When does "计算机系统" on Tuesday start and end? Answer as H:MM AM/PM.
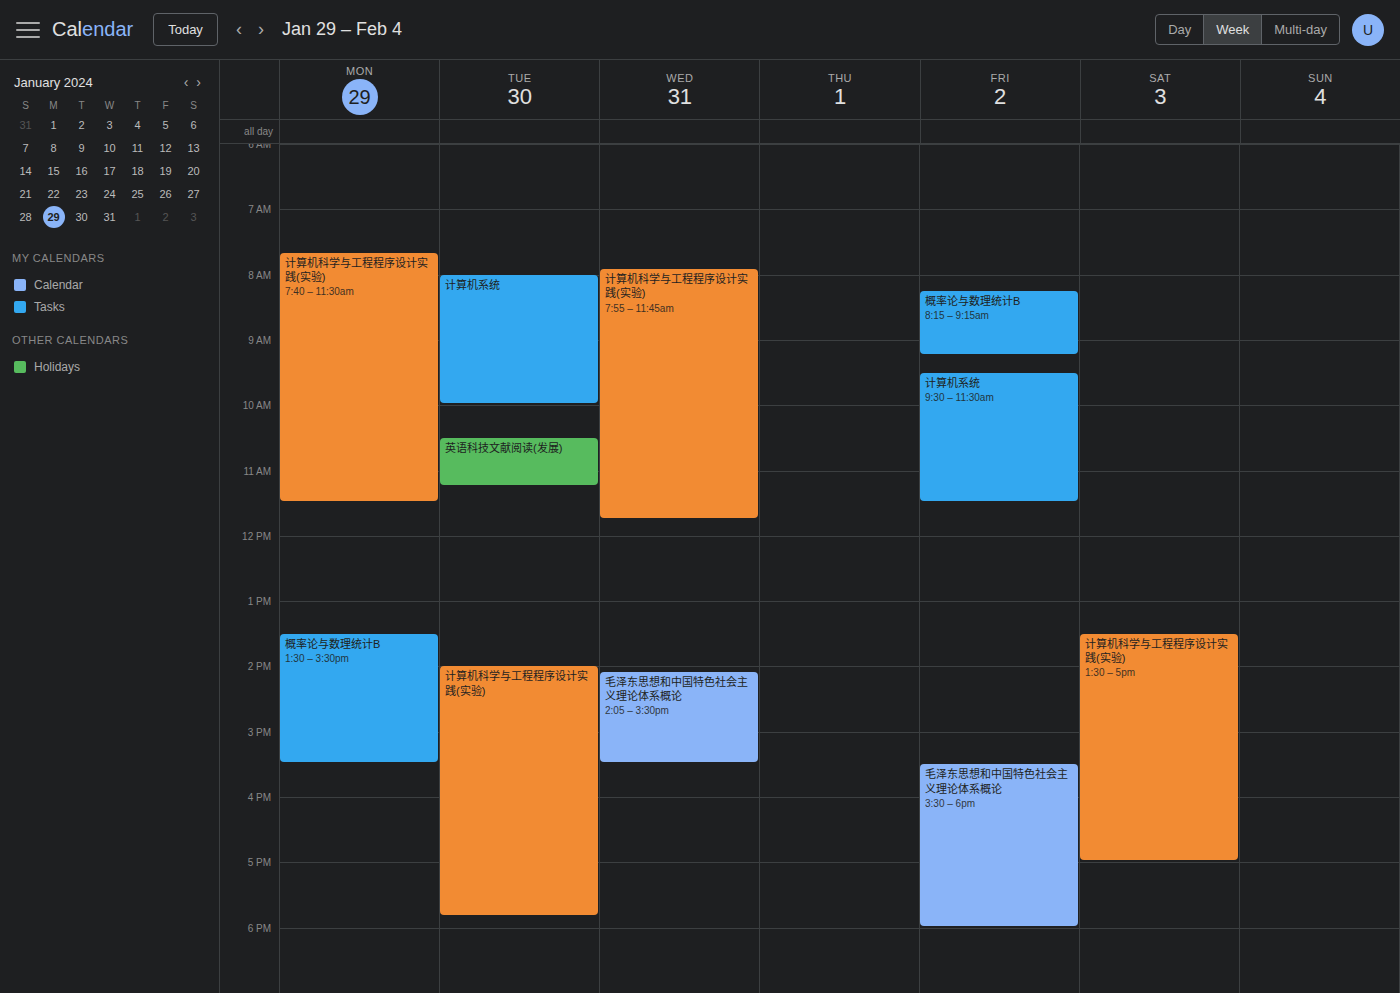
8:00 AM to 10:00 AM